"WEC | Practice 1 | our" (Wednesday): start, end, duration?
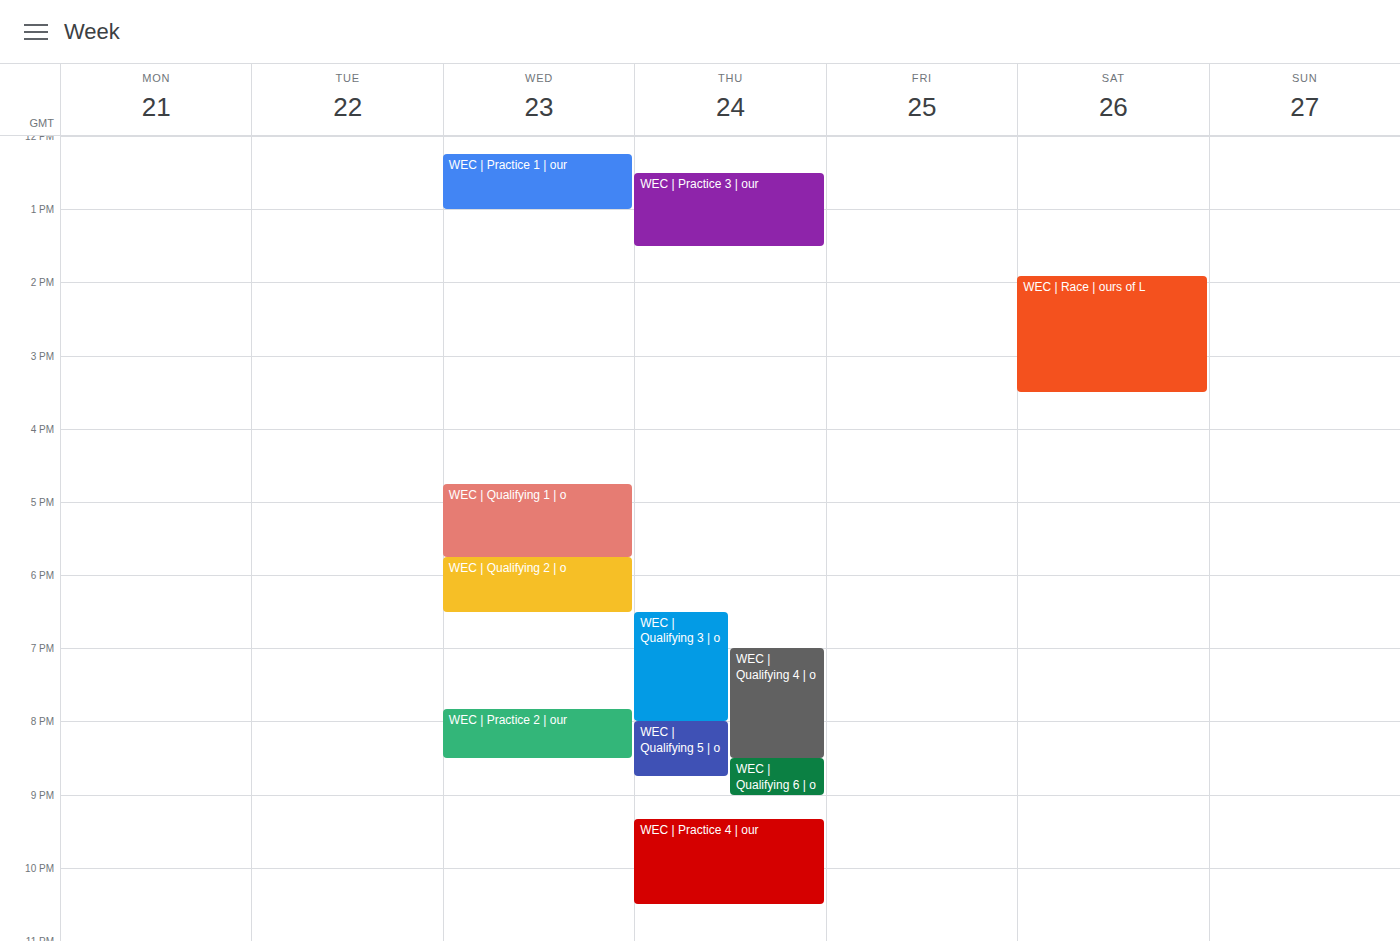
12:15 PM to 1:00 PM, 45 minutes